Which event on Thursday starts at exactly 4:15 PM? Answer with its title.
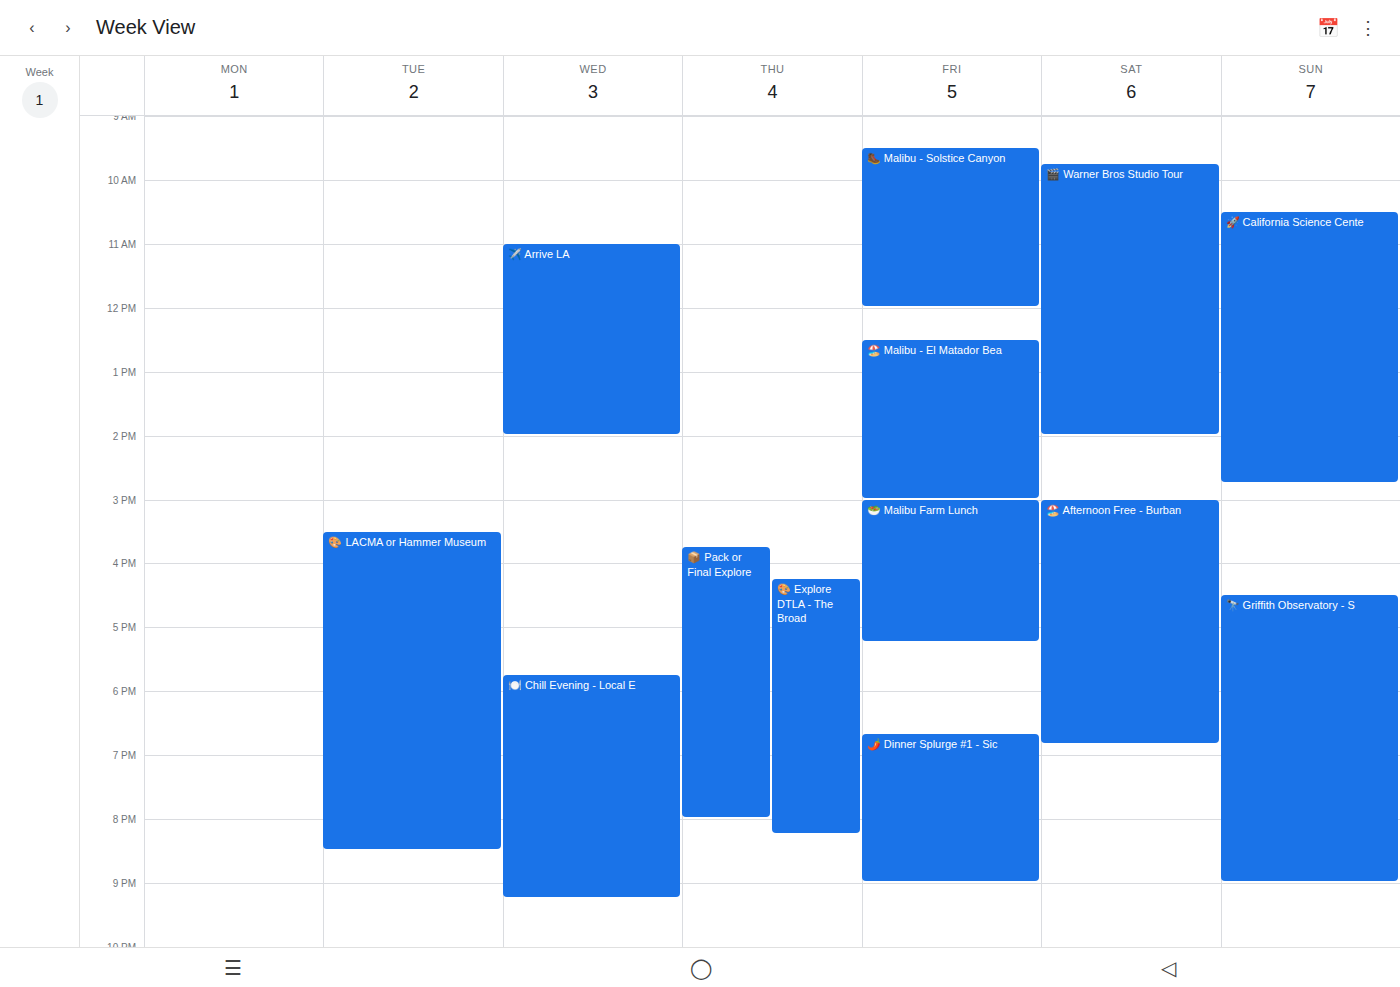
"🎨 Explore DTLA - The Broad"